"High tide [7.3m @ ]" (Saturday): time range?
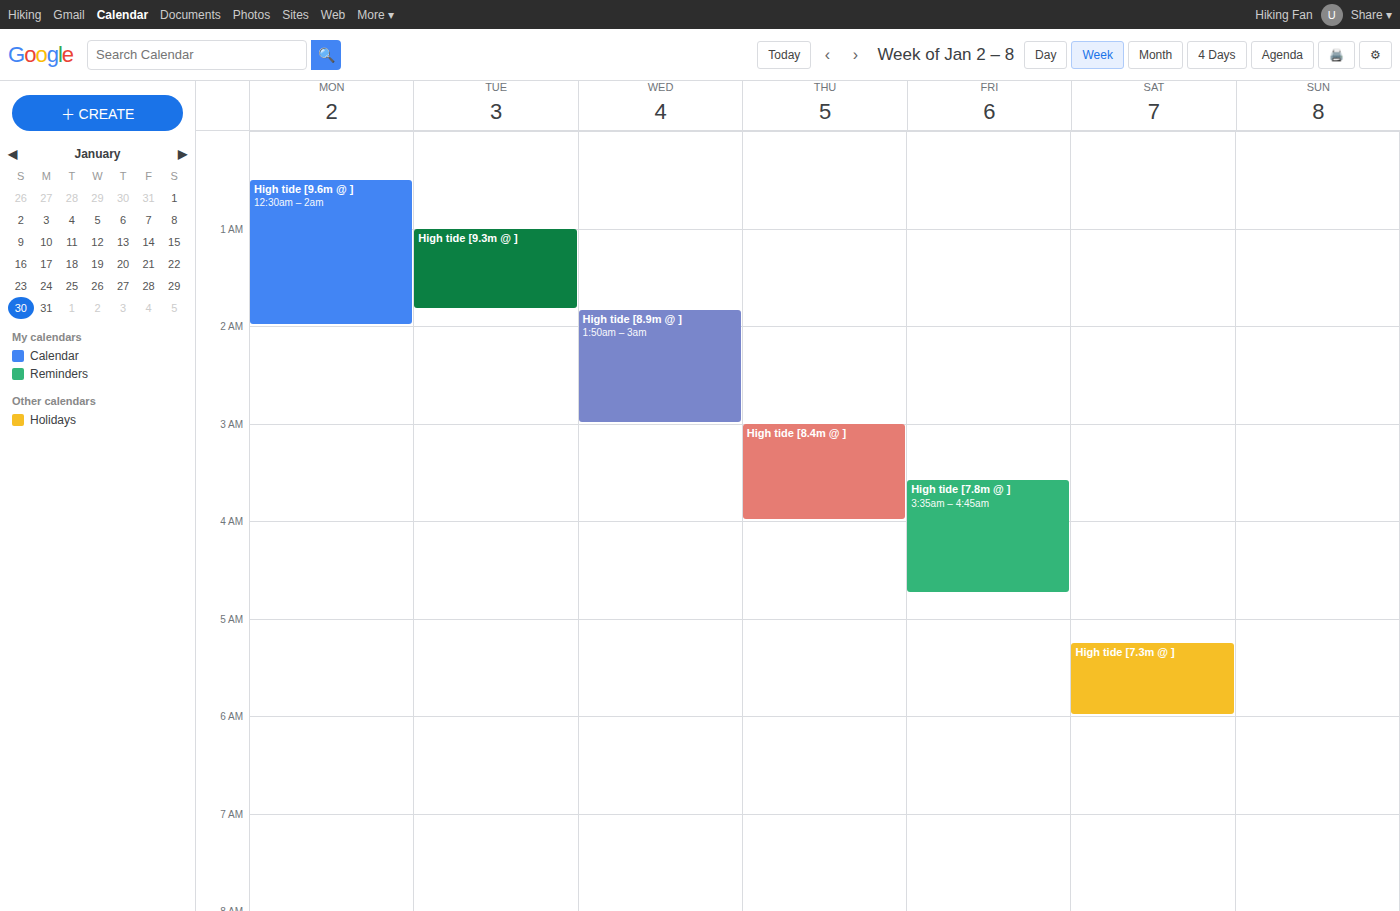
05:15 to 06:00